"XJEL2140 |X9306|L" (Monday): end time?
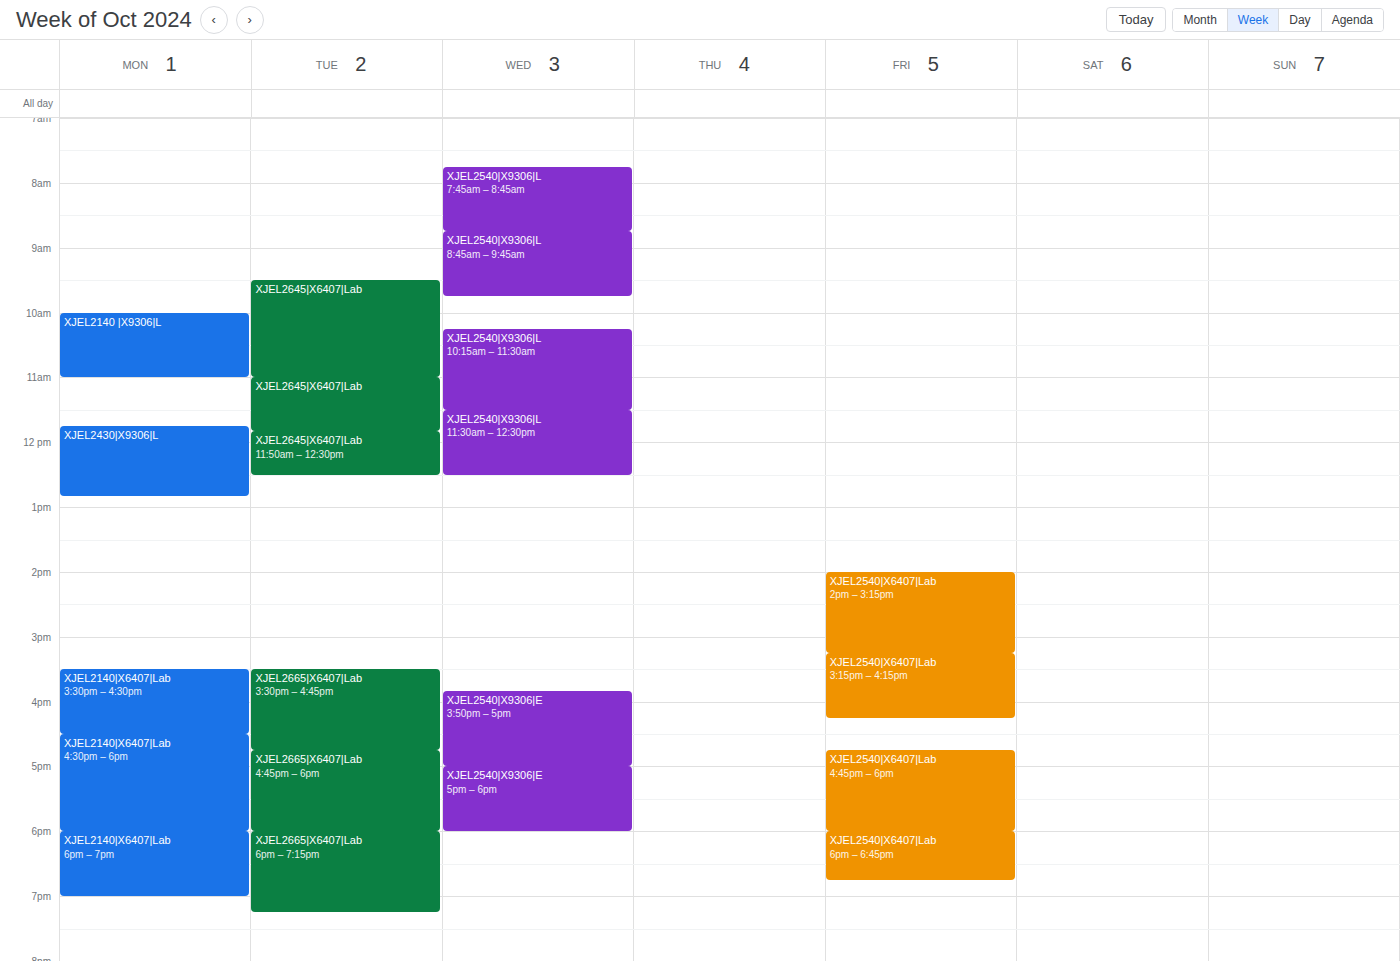
11:00 AM